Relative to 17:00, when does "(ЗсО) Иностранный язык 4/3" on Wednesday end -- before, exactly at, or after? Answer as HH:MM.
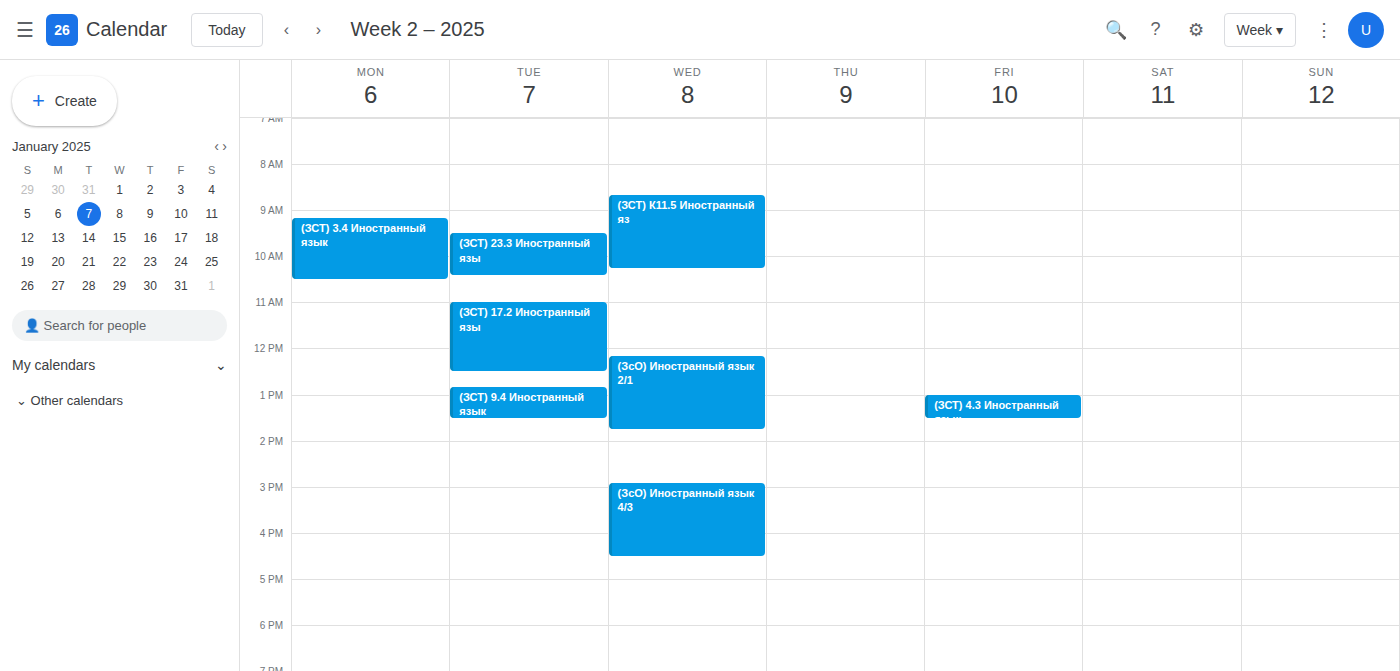
16:30 -- before 17:00, 30 minutes above the 17:00 line.